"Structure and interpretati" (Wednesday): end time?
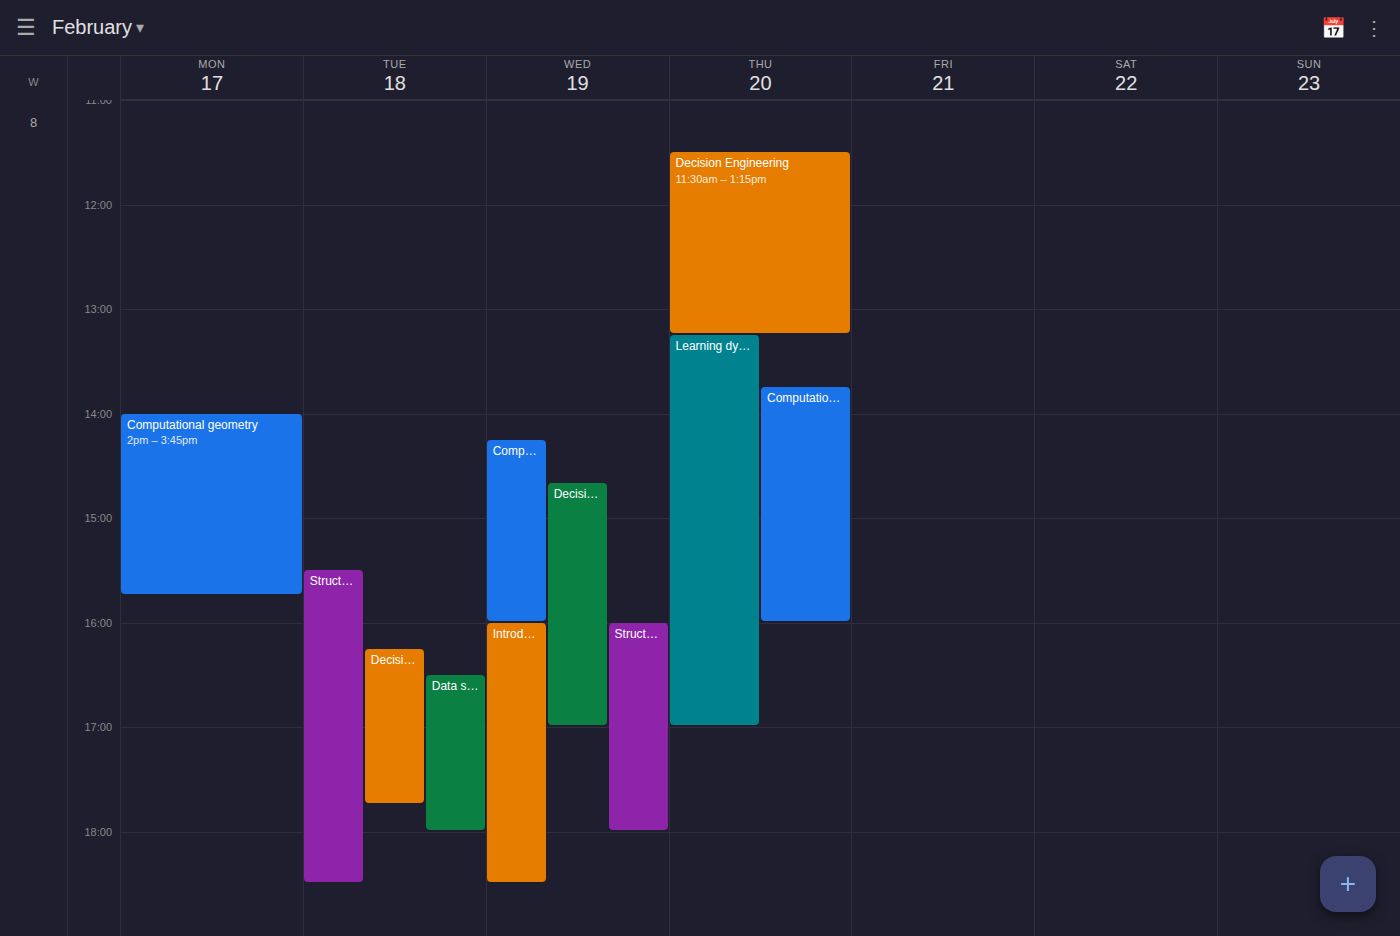
6:00 PM